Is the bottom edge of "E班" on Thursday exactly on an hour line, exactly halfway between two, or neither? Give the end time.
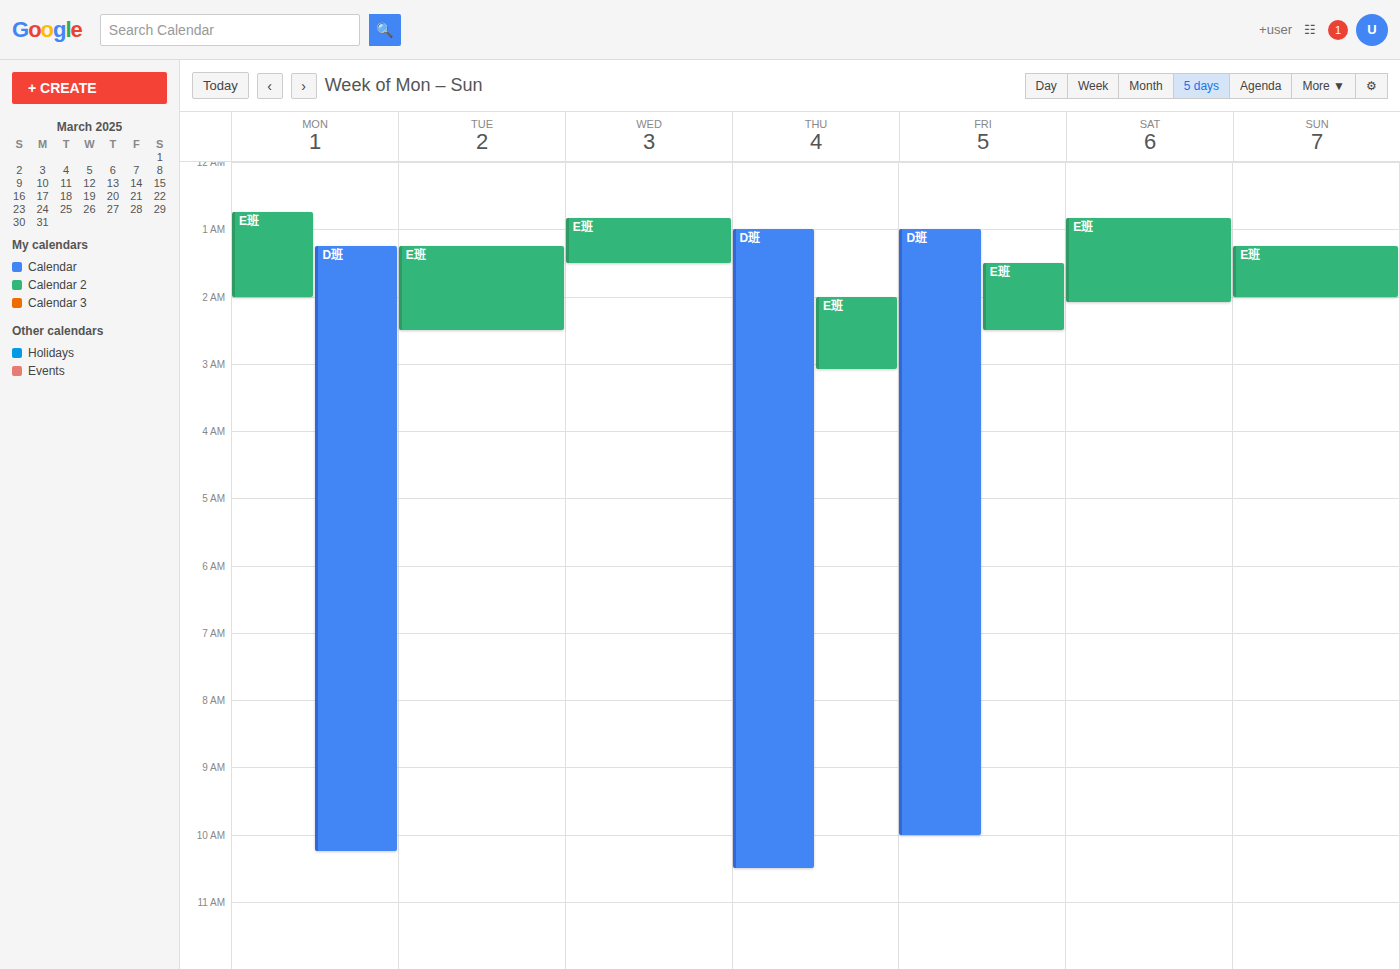
3:05 AM -- neither: 5 minutes below the 3 AM line and 55 minutes above the 4 AM line.